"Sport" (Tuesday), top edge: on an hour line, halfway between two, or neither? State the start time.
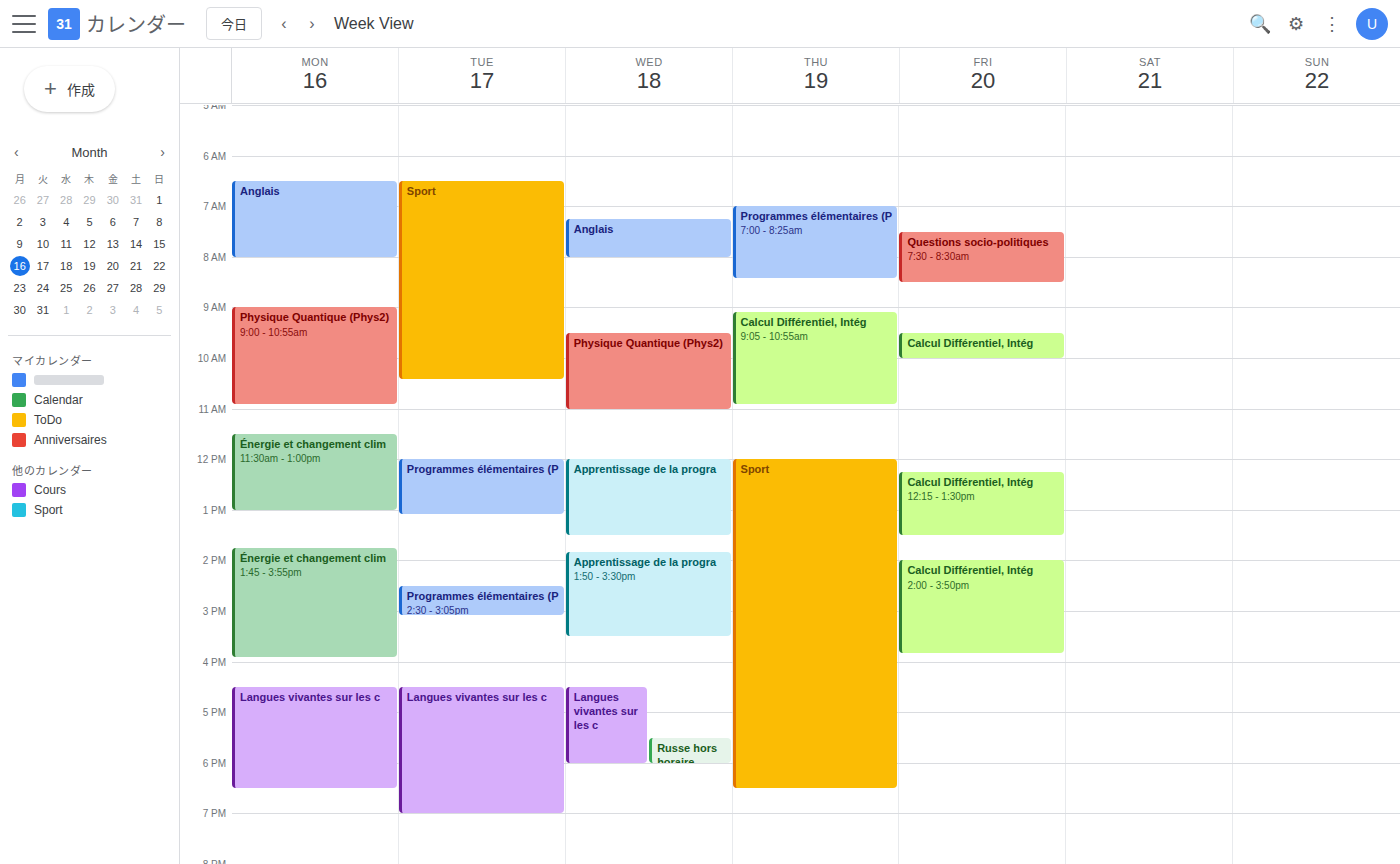
6:30 AM -- halfway between the 6 AM and 7 AM lines.